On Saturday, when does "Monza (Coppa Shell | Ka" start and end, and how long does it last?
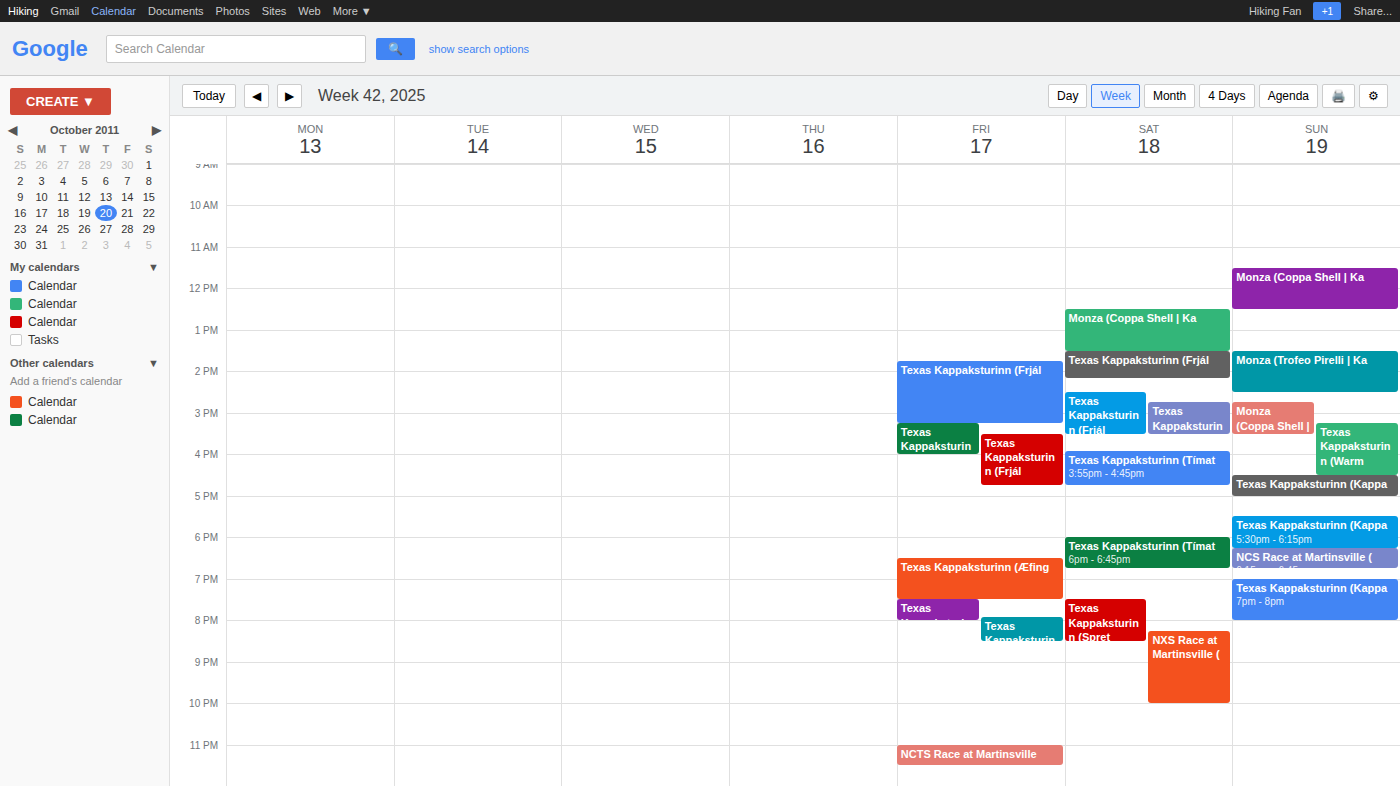
12:30 PM to 1:30 PM, 1 hour